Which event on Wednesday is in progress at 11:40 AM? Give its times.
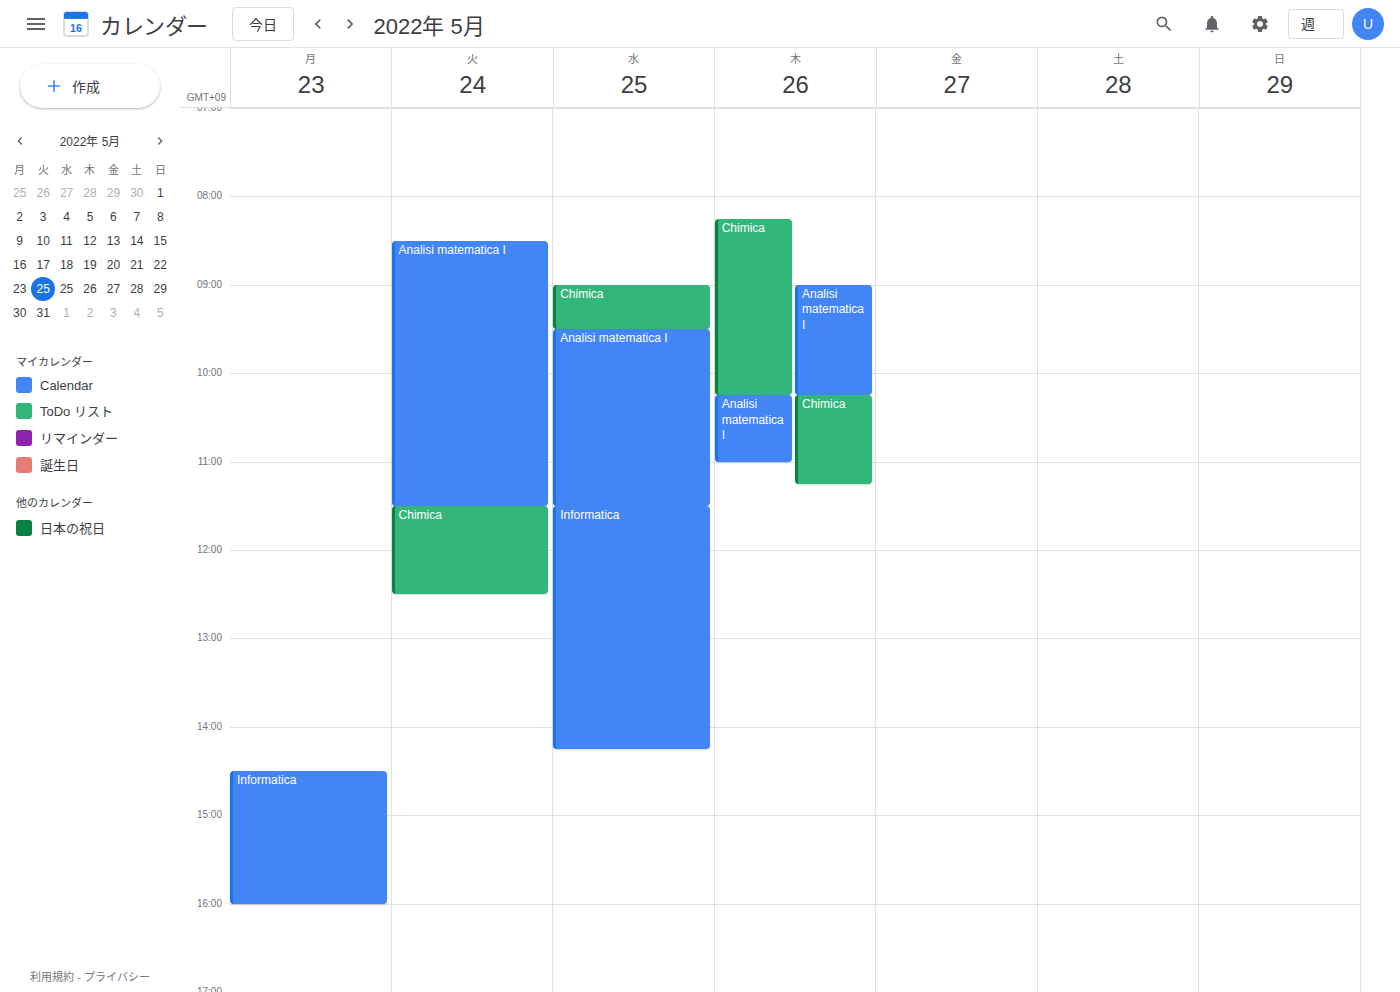
"Informatica", 11:30 AM to 2:15 PM